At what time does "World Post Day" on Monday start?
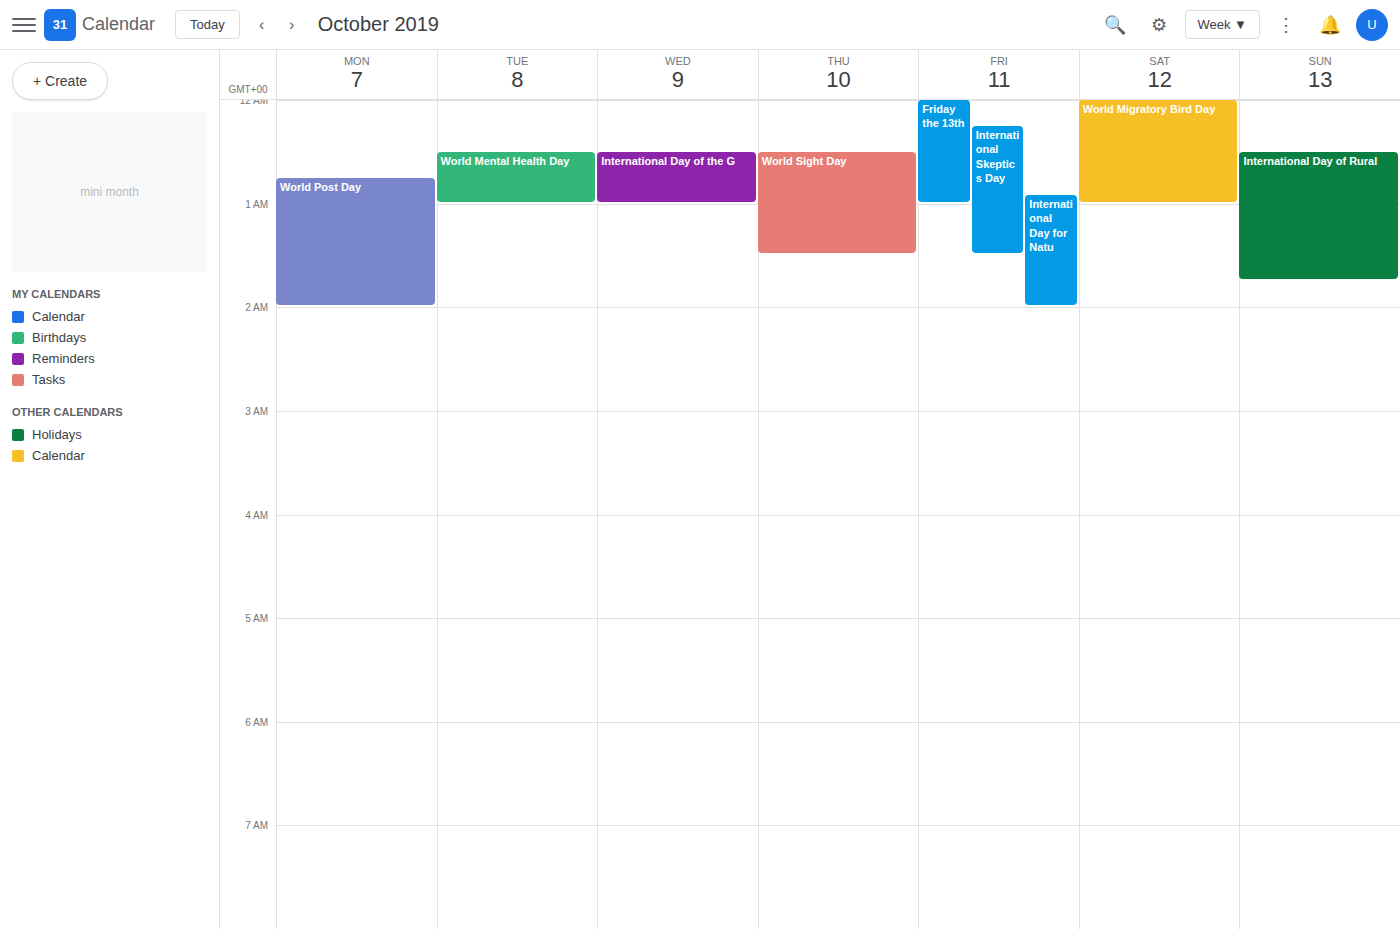
12:45 AM